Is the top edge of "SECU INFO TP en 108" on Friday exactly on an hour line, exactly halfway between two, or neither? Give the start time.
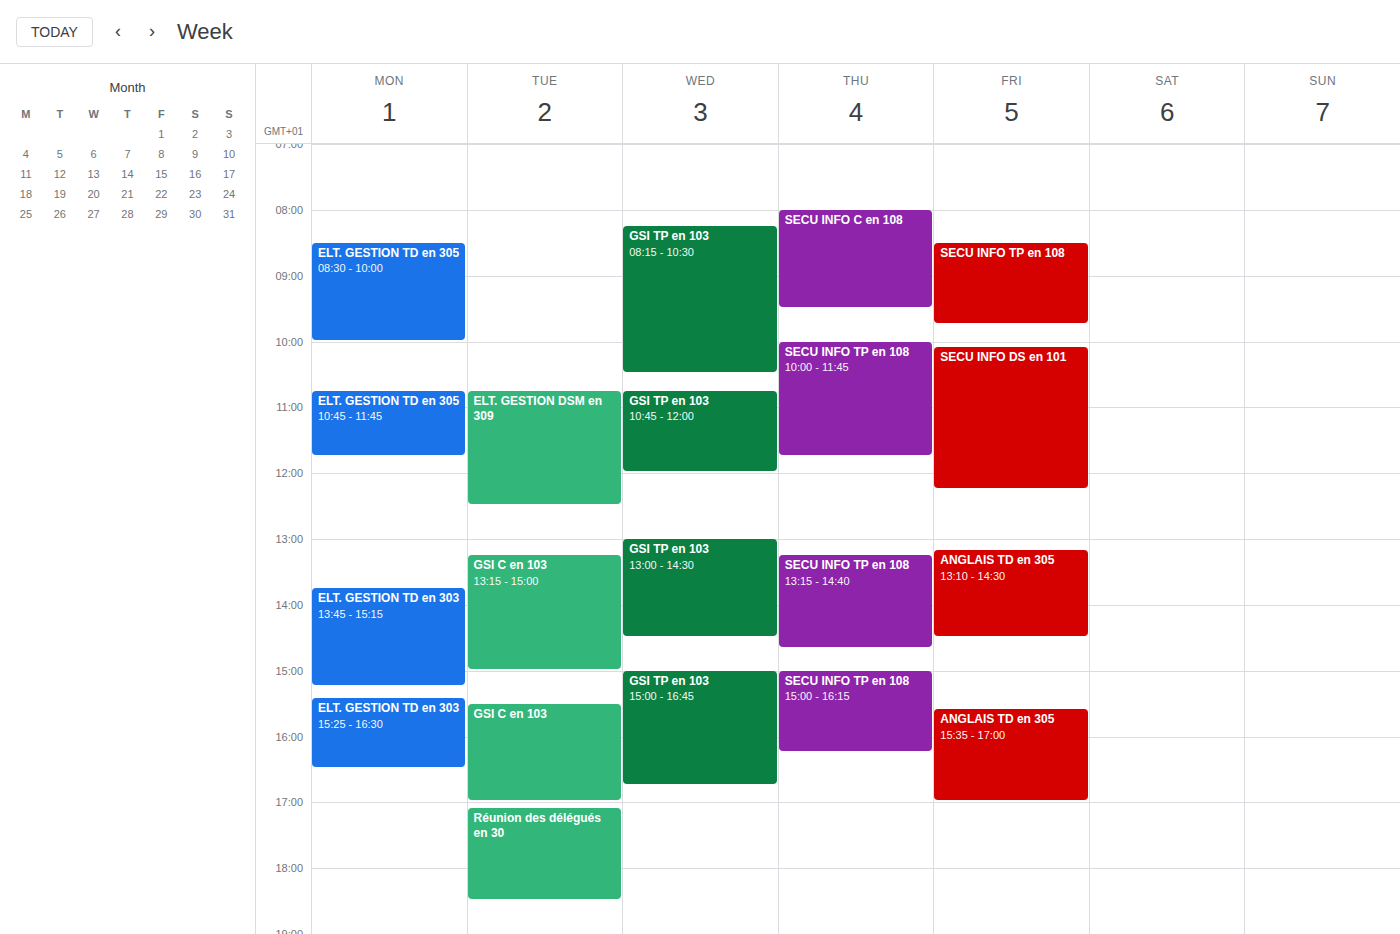
08:30 -- halfway between the 08:00 and 09:00 lines.